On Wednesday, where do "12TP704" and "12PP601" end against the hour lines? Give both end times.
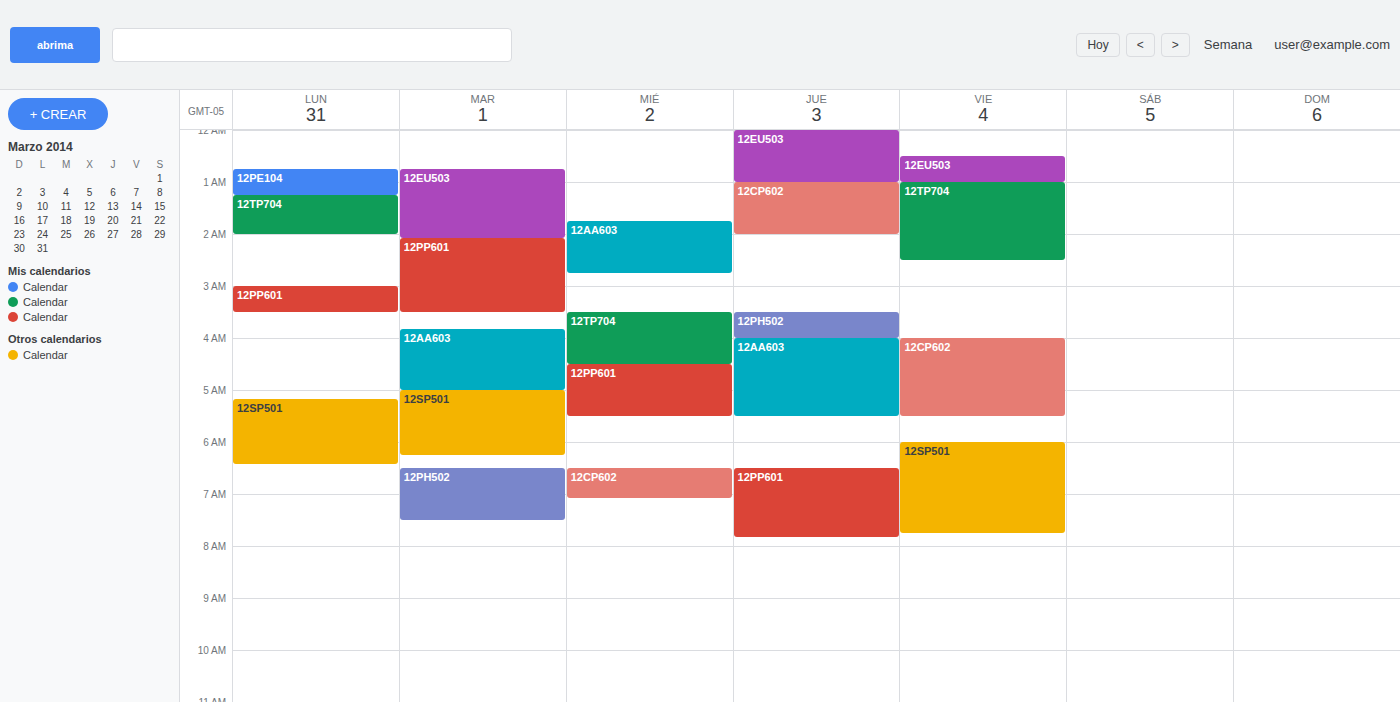
"12TP704": 4:30 AM, halfway between the 4 AM and 5 AM lines. "12PP601": 5:30 AM, halfway between the 5 AM and 6 AM lines.